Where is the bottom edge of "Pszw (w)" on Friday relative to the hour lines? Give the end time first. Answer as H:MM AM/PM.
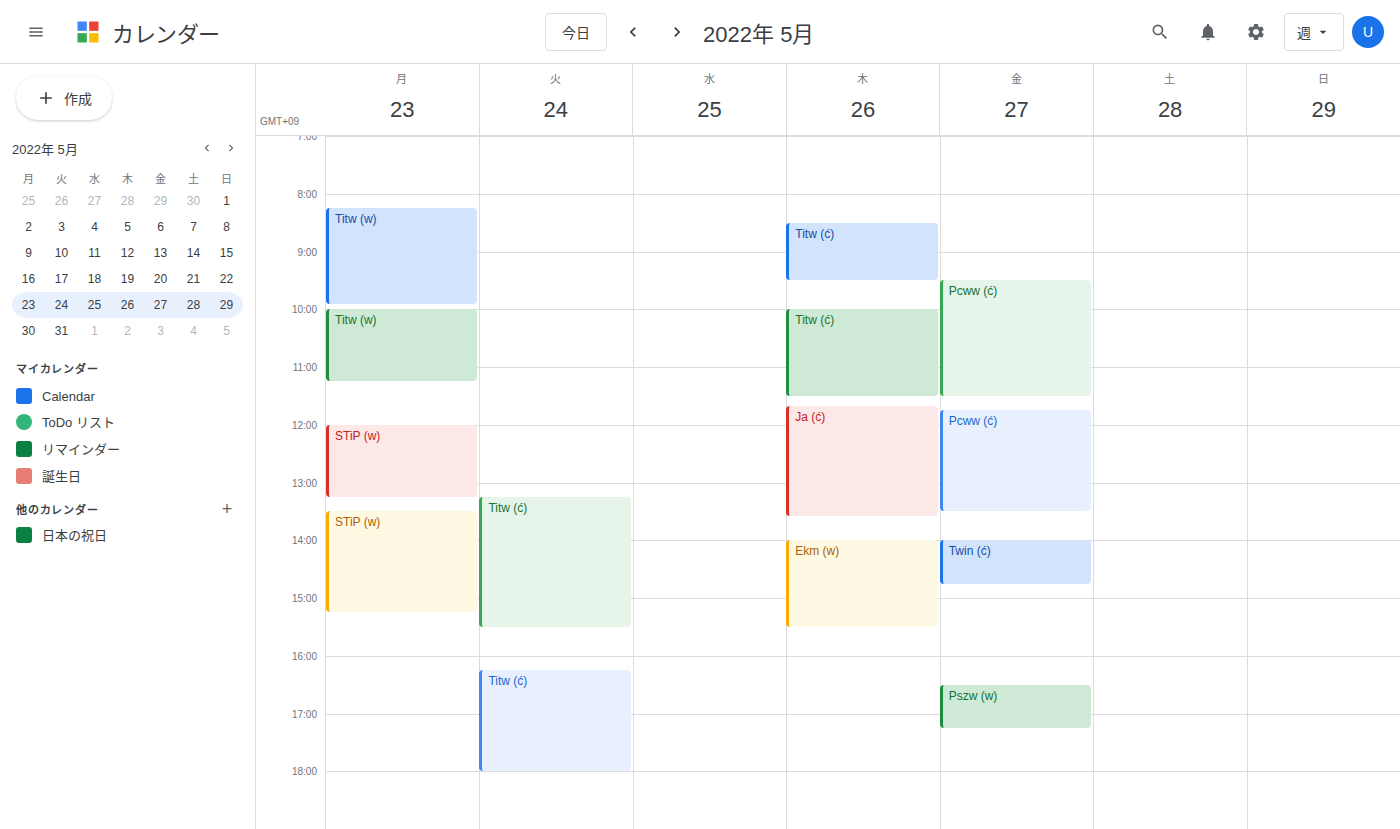
5:15 PM -- neither: a quarter of the way from the 5 PM line to the 6 PM line.